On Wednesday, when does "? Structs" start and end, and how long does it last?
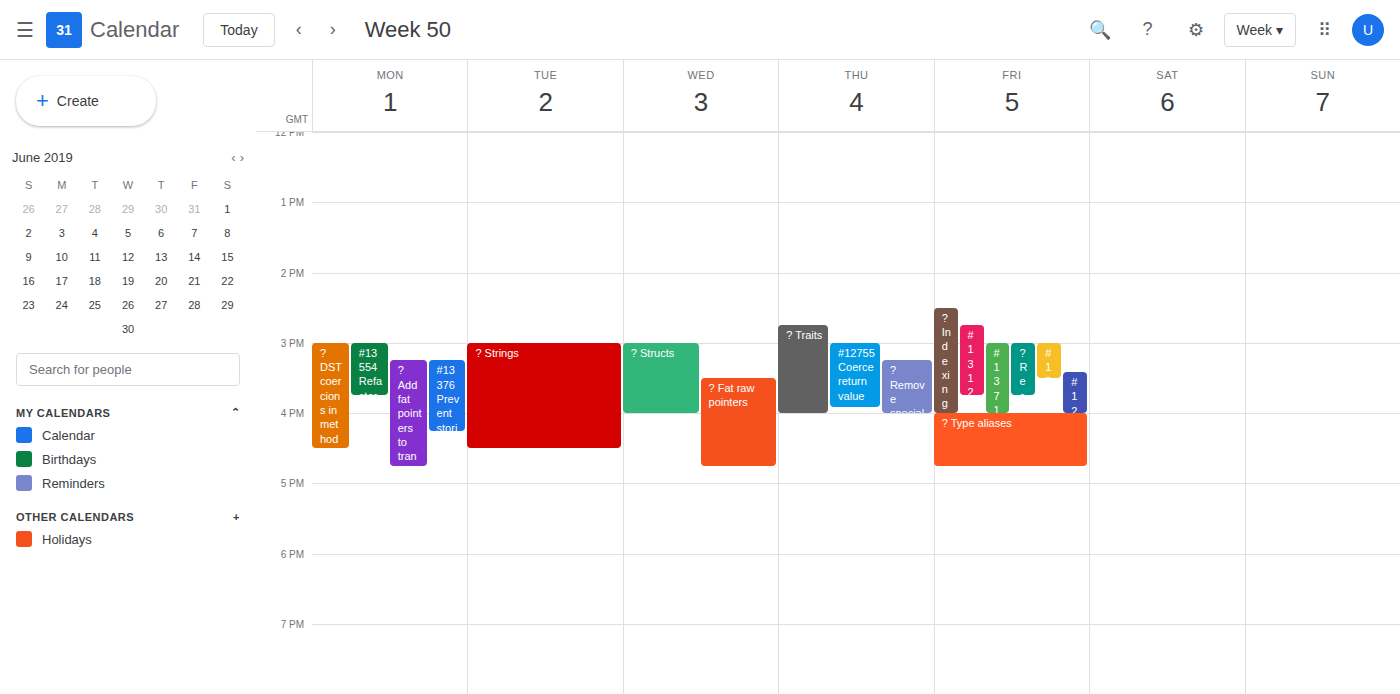
15:00 to 16:00, 1 hour